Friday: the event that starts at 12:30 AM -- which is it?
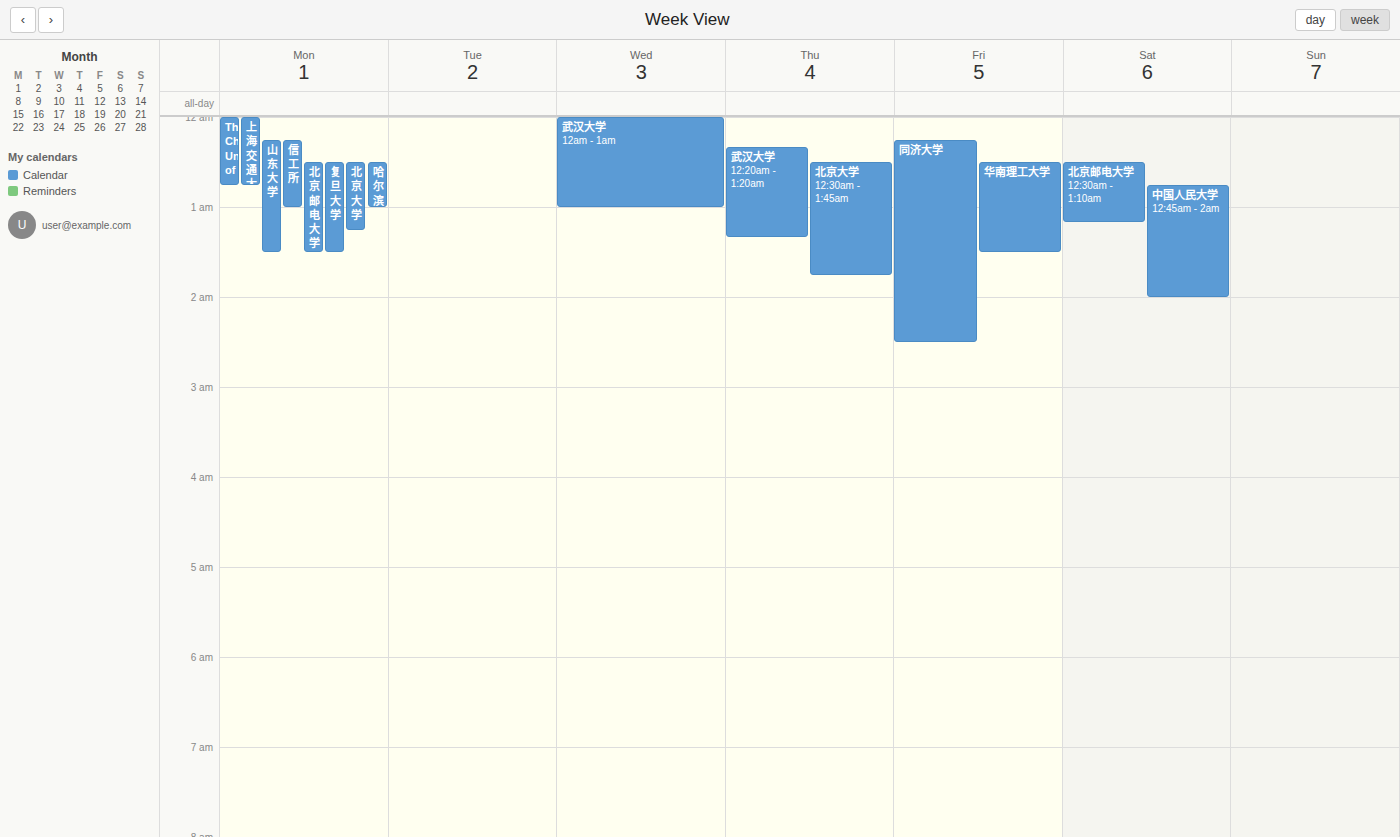
"华南理工大学"